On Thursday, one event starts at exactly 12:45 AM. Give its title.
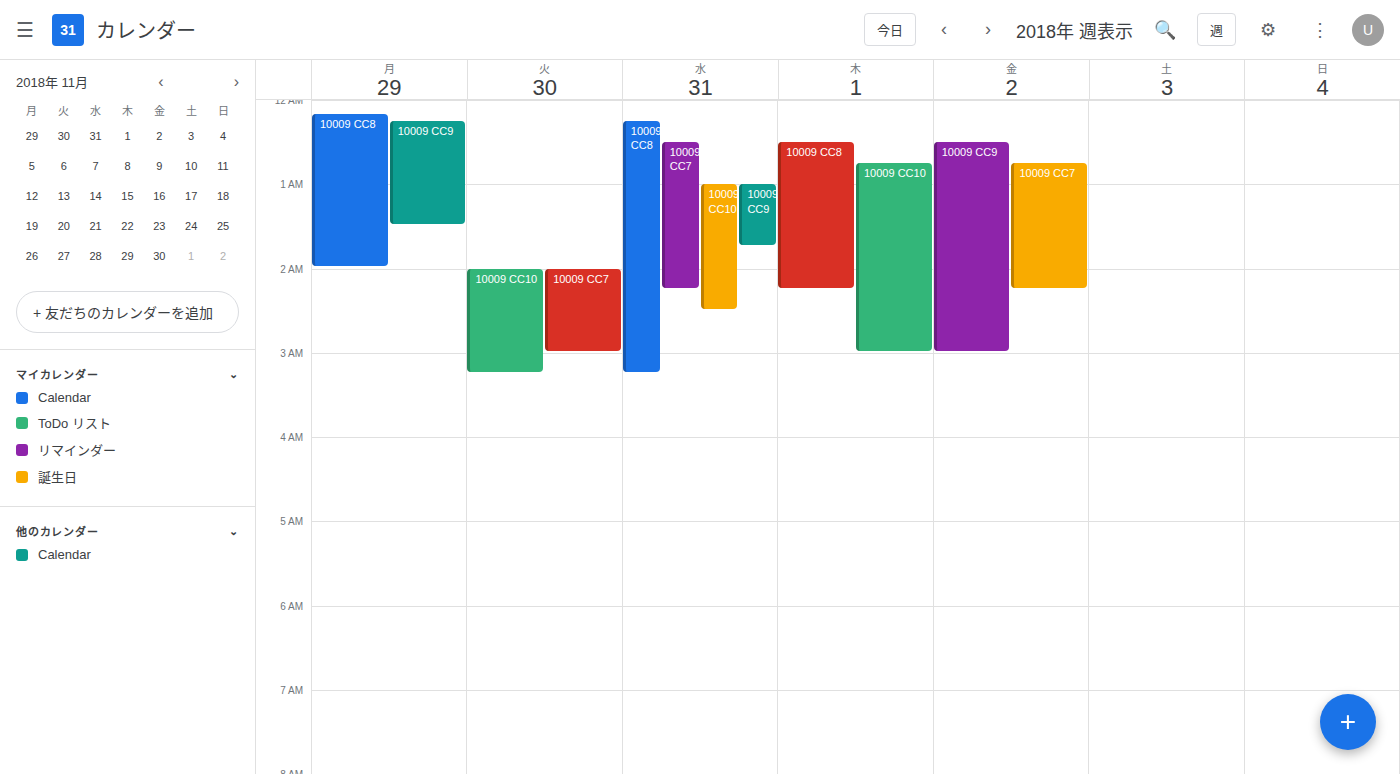
"10009 CC10"